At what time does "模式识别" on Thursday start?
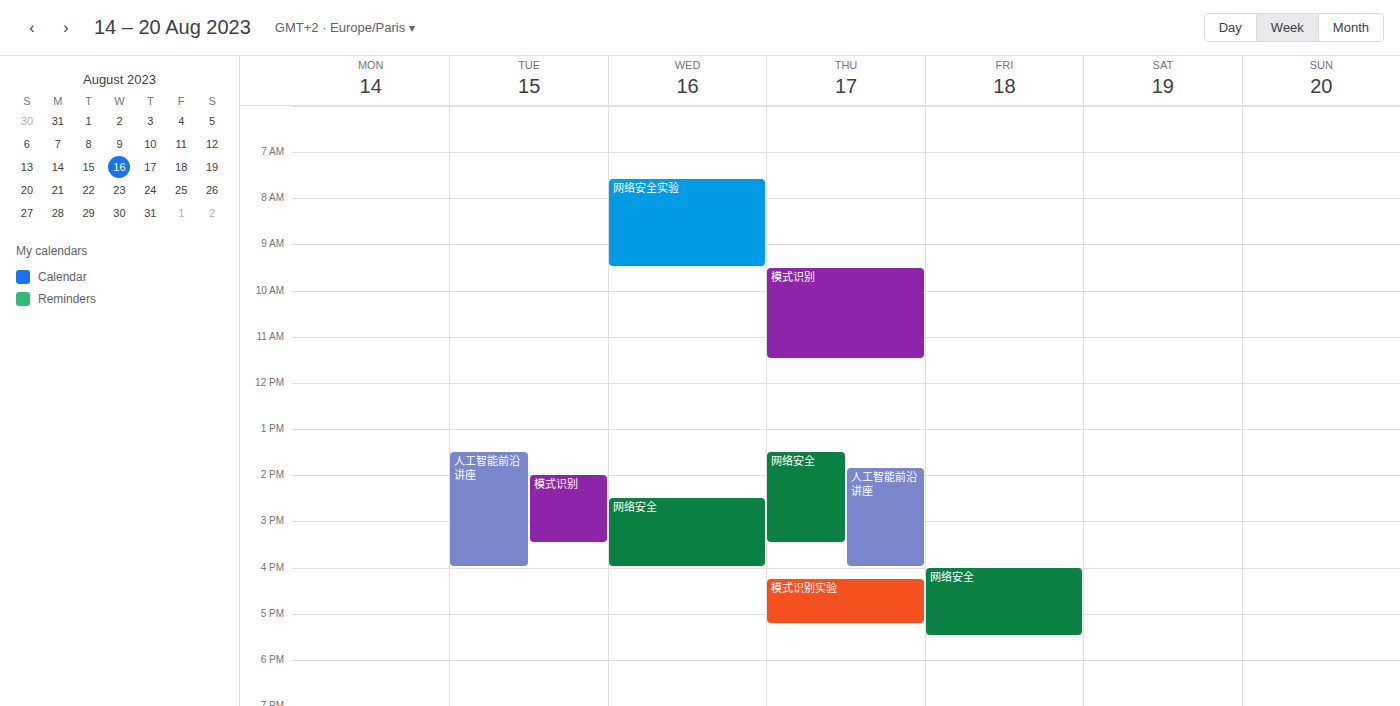
9:30 AM